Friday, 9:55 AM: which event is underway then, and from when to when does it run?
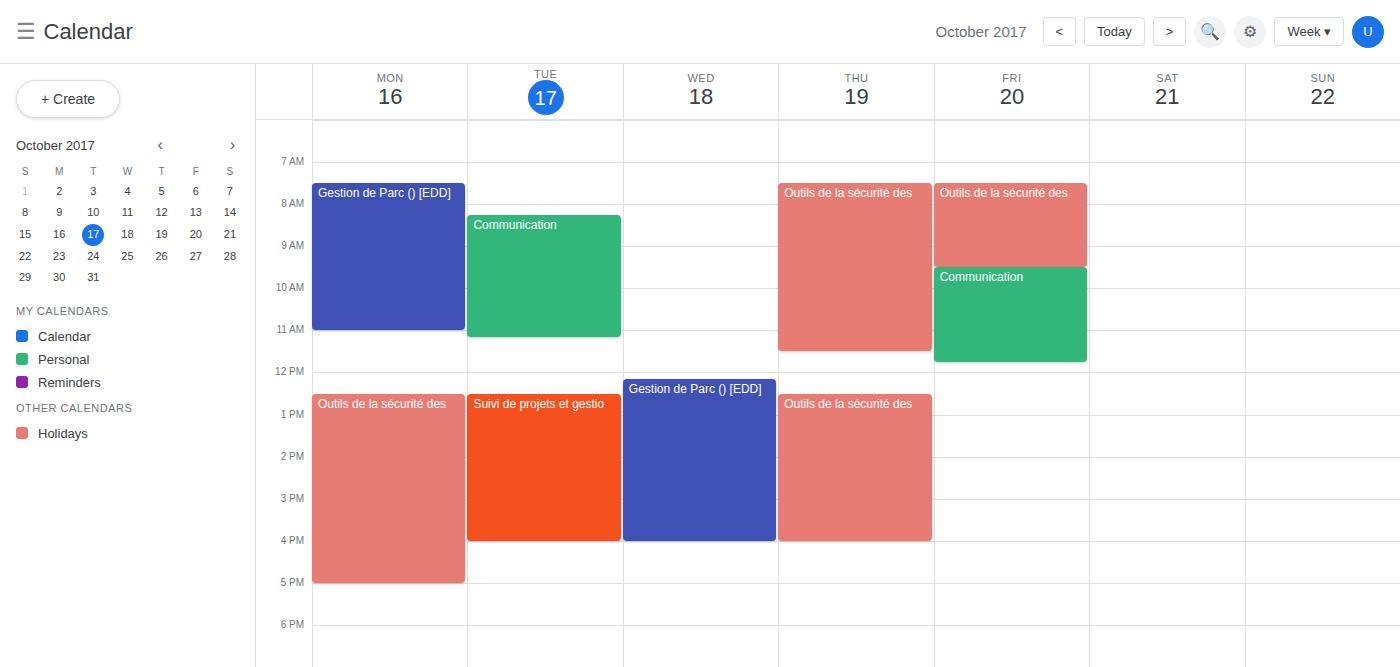
"Communication", 9:30 AM to 11:45 AM